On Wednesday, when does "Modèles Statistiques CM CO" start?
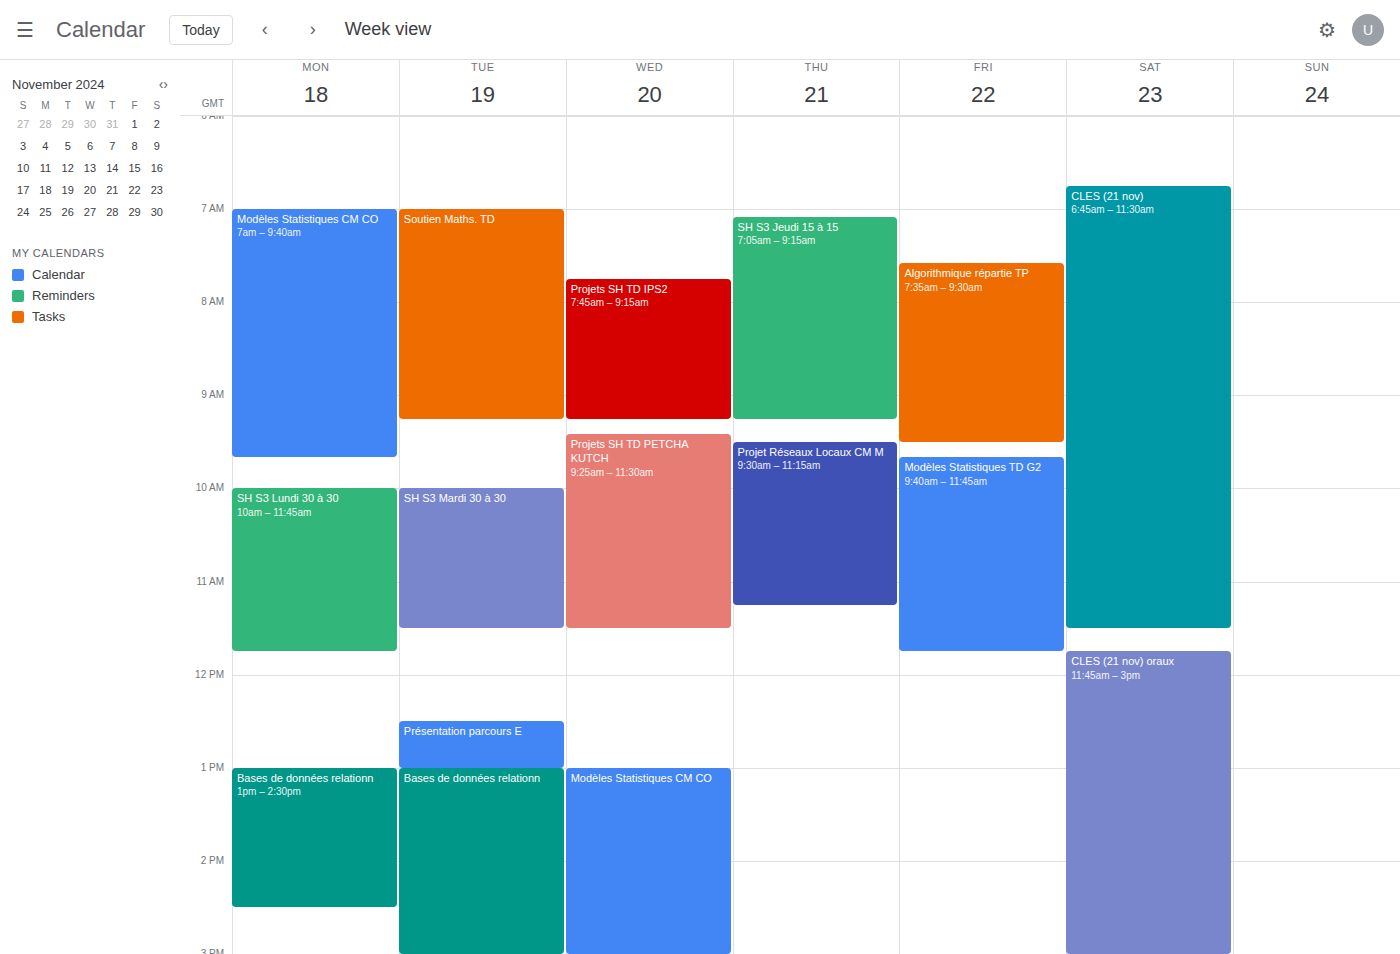
1:00 PM